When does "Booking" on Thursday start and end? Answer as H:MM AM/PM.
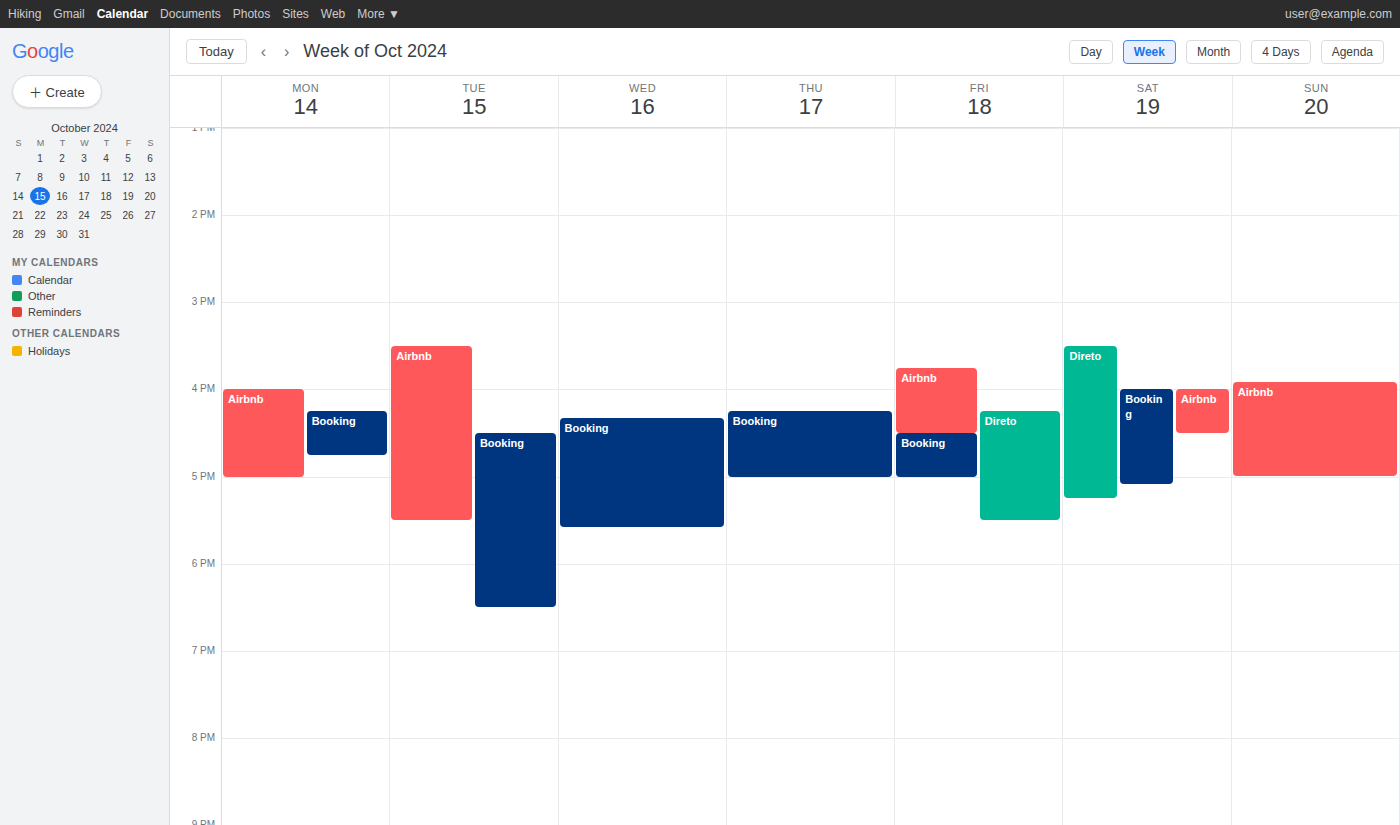
4:15 PM to 5:00 PM